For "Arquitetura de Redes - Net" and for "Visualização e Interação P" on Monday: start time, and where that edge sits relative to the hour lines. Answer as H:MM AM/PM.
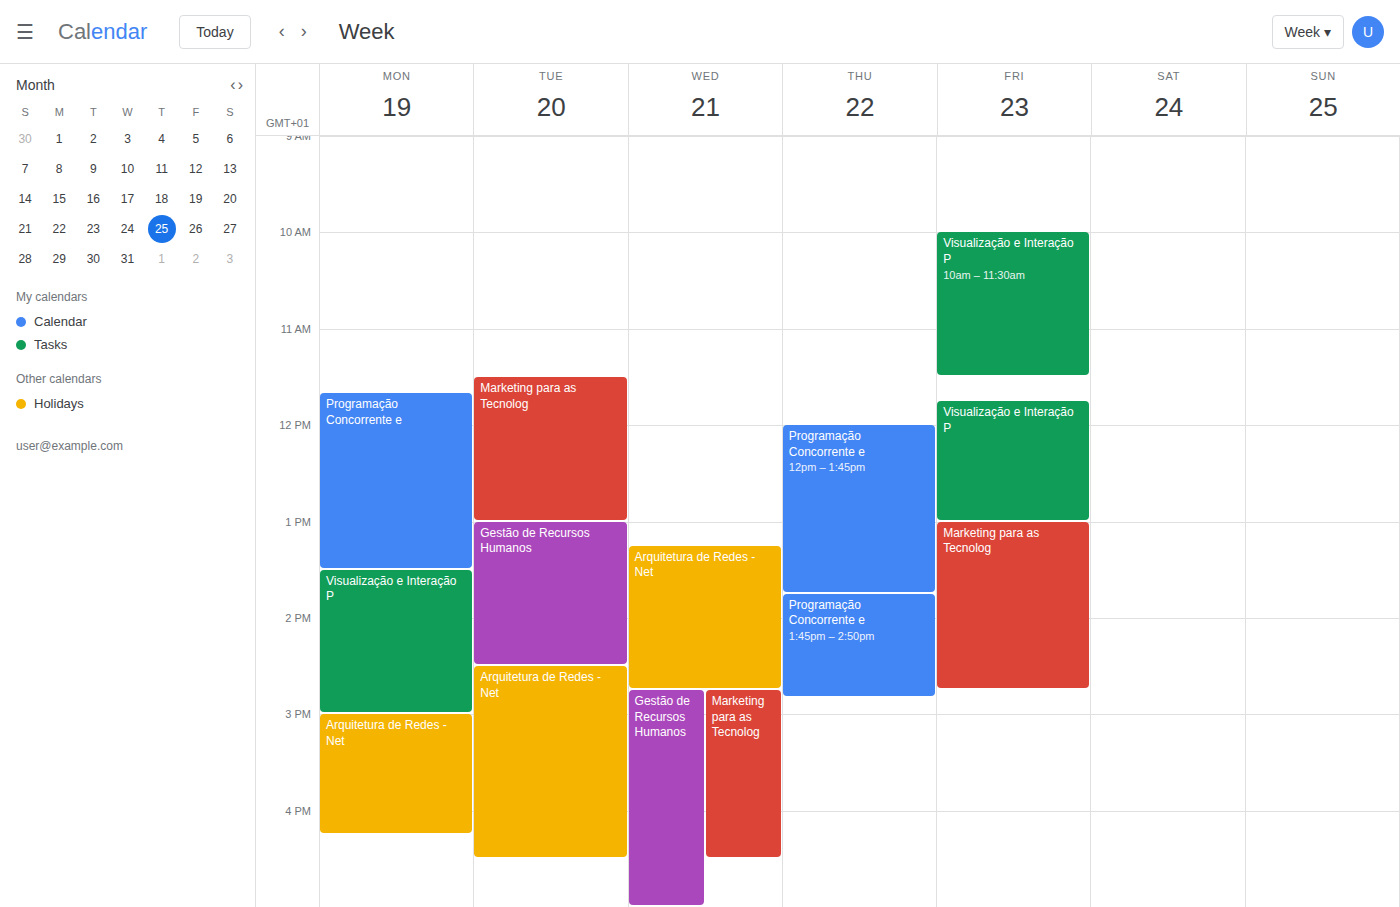
"Arquitetura de Redes - Net": 3:00 PM, exactly on the 3 PM line. "Visualização e Interação P": 1:30 PM, halfway between the 1 PM and 2 PM lines.